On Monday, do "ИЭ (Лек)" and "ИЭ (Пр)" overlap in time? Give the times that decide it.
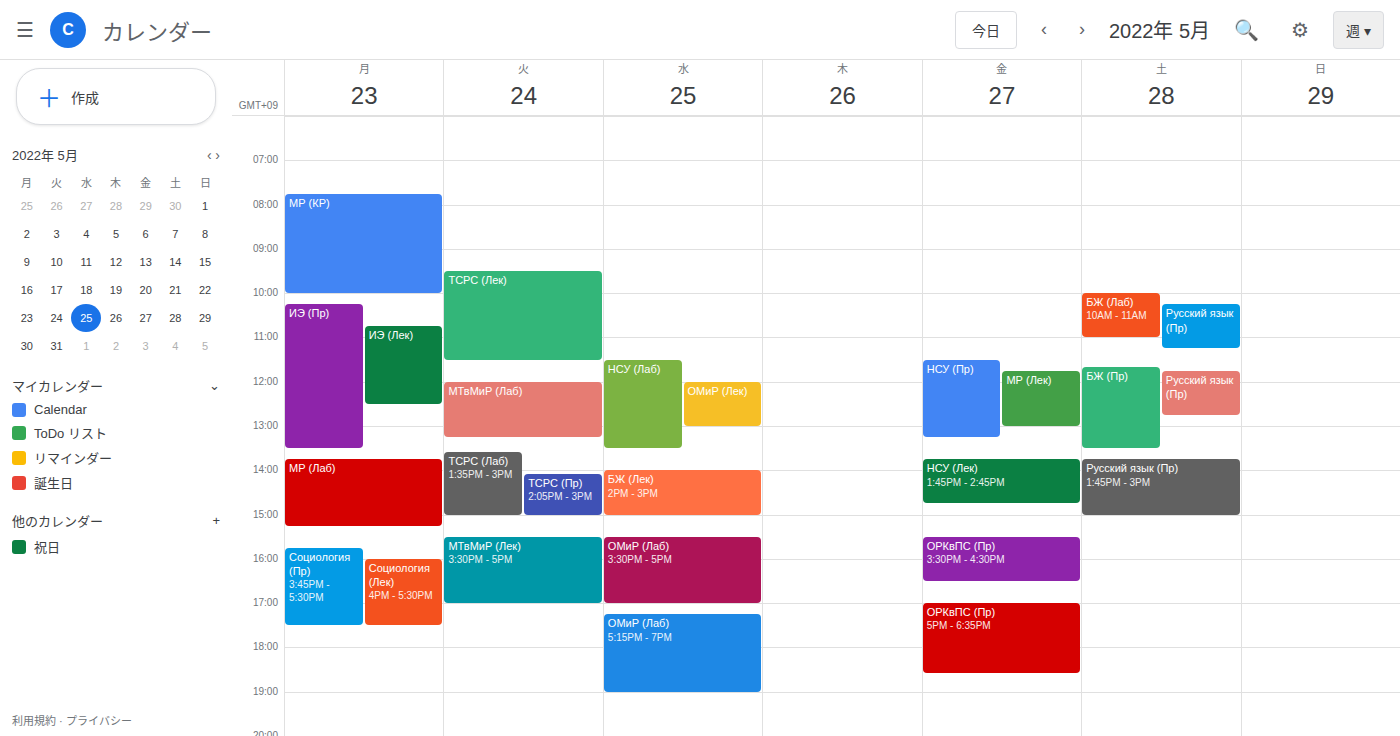
"ИЭ (Лек)" runs 10:45 AM to 12:30 PM, inside "ИЭ (Пр)" -- they overlap.